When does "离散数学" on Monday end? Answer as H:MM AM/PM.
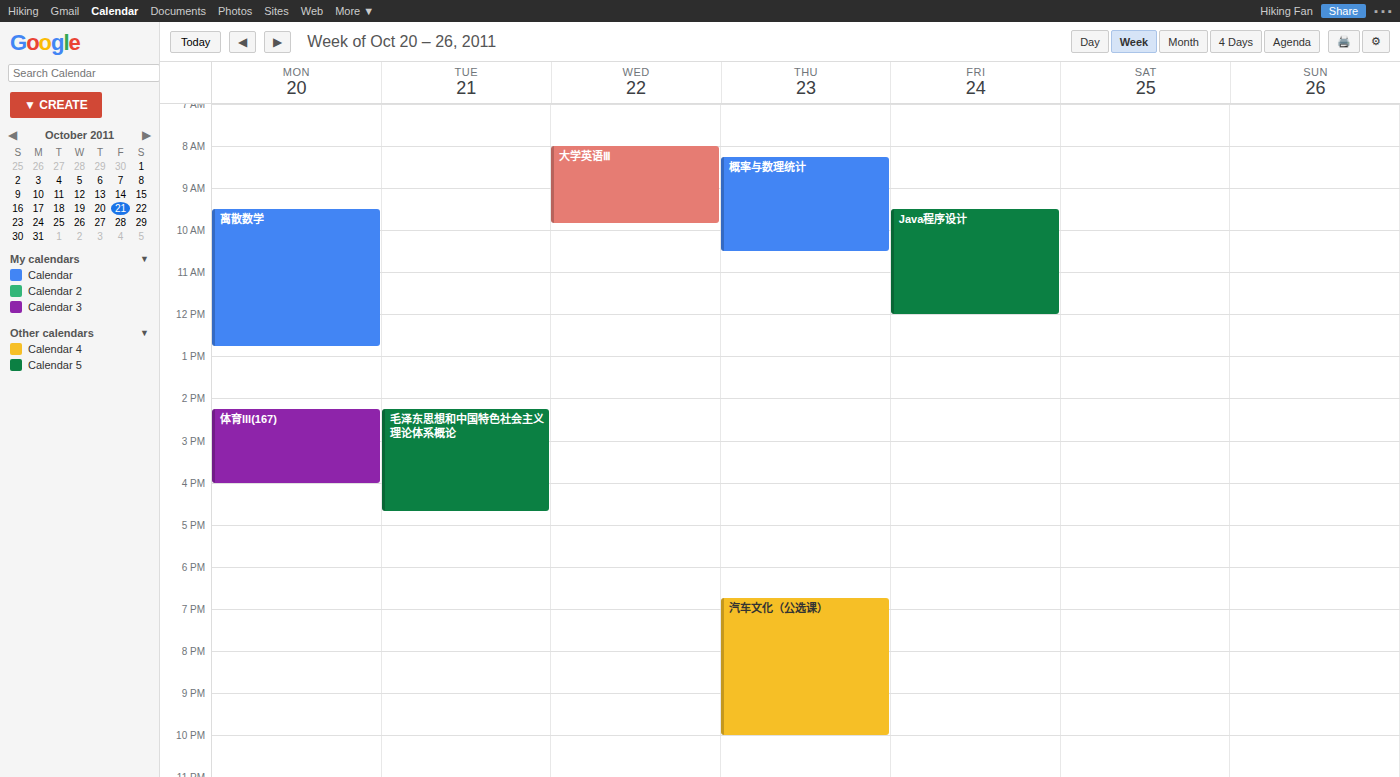
12:45 PM